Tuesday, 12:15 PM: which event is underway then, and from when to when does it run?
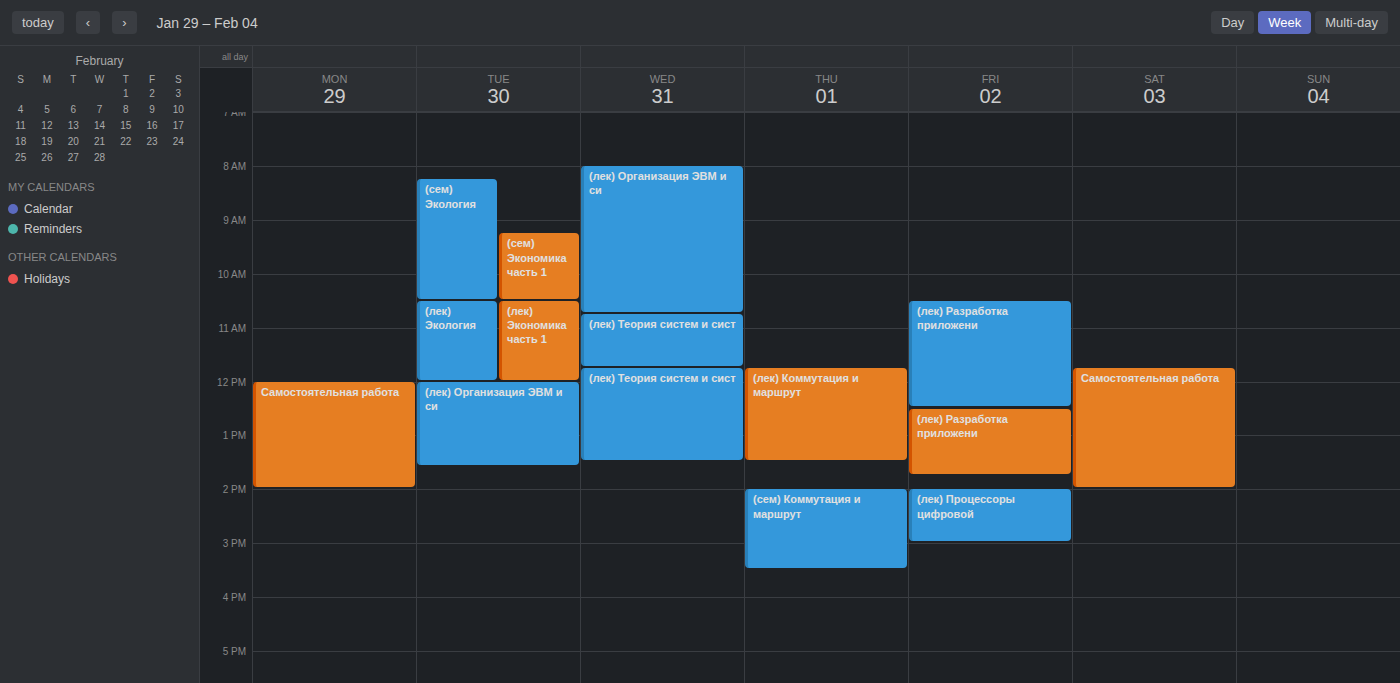
"(лек) Организация ЭВМ и си", 12:00 PM to 1:35 PM